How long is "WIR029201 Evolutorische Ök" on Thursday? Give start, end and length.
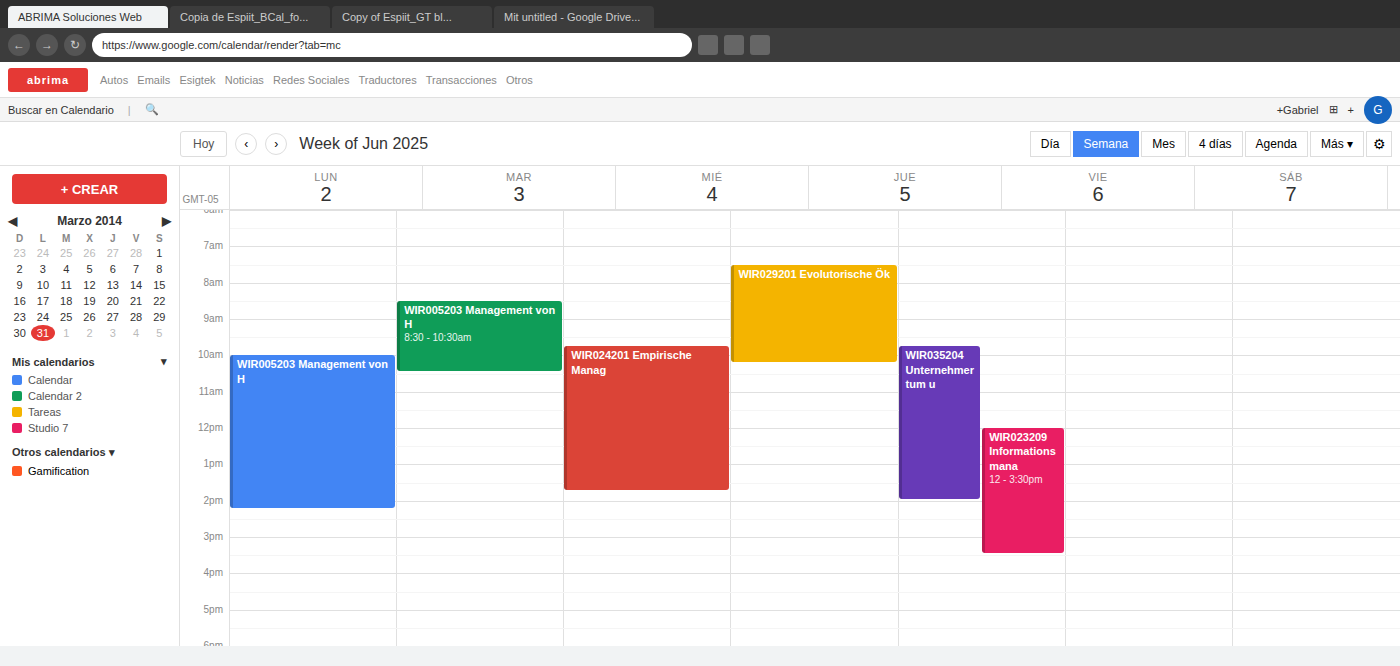
7:30 AM to 10:15 AM, 2 hours 45 minutes